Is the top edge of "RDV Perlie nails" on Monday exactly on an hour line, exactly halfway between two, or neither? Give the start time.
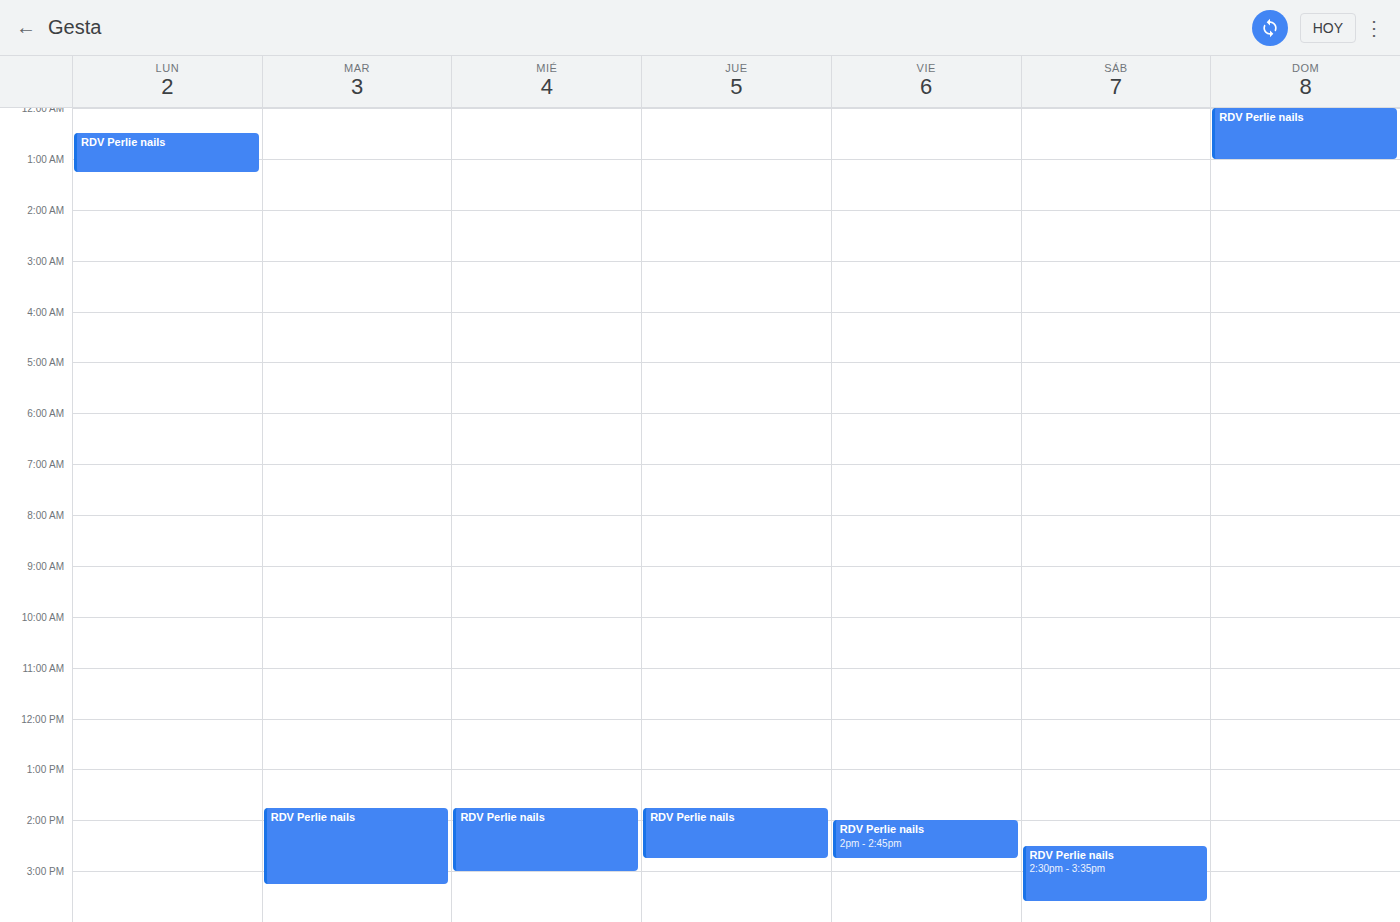
12:30 AM -- halfway between the 12 AM and 1 AM lines.